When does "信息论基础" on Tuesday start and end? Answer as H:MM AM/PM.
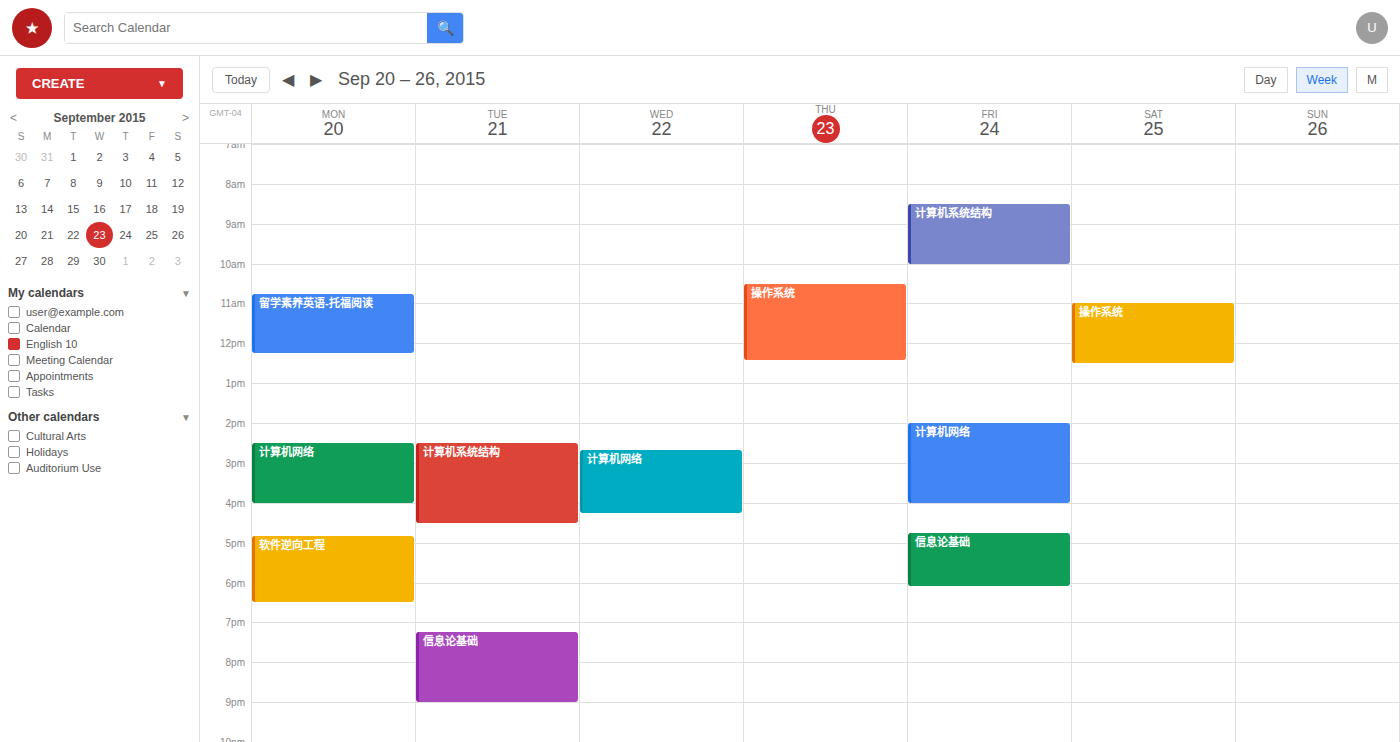
7:15 PM to 9:00 PM